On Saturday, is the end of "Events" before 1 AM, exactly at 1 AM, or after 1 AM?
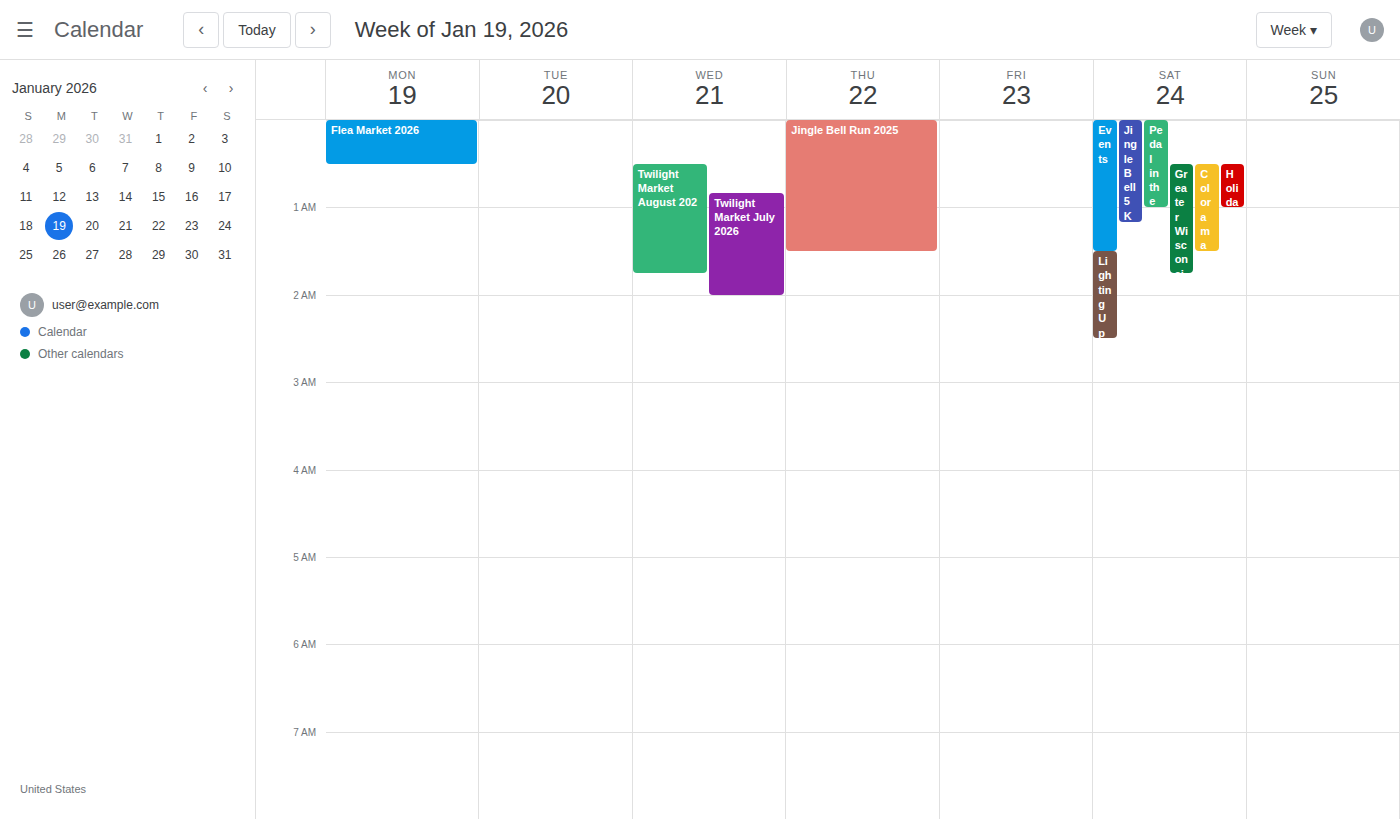
1:30 AM -- after 1 AM, 30 minutes below the 1 AM line.